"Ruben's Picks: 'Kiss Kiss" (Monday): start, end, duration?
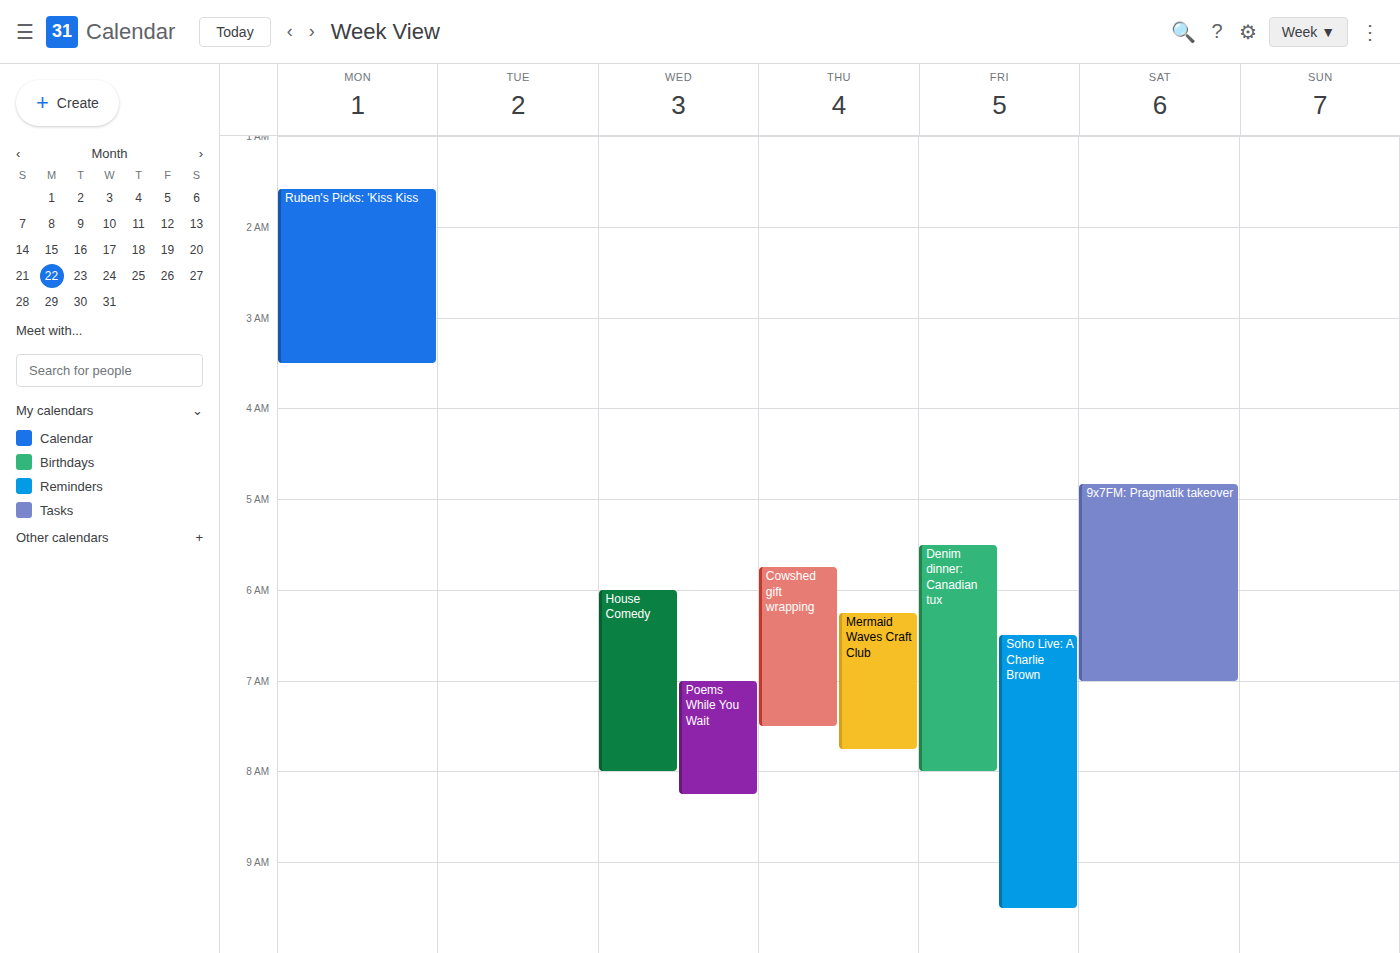
01:35 to 03:30, 1 hour 55 minutes